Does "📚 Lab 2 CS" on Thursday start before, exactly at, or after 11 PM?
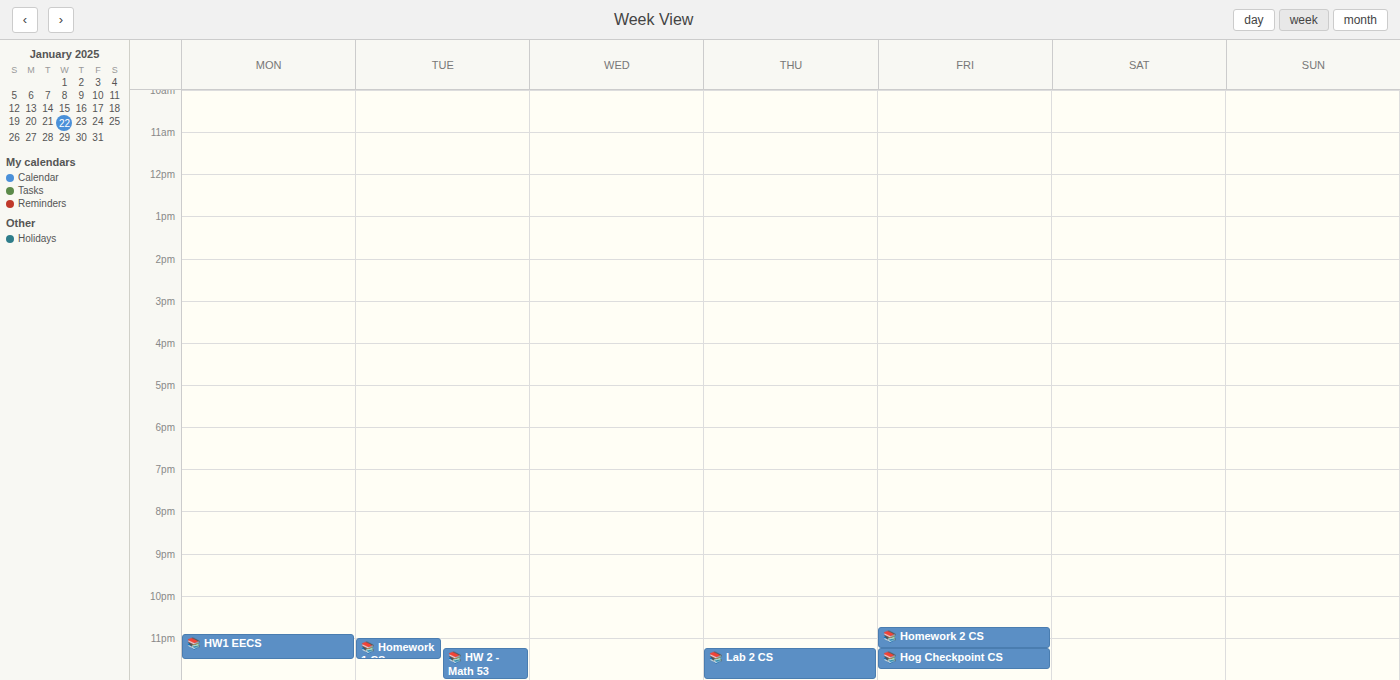
11:15 PM -- after 11 PM, 15 minutes below the 11 PM line.